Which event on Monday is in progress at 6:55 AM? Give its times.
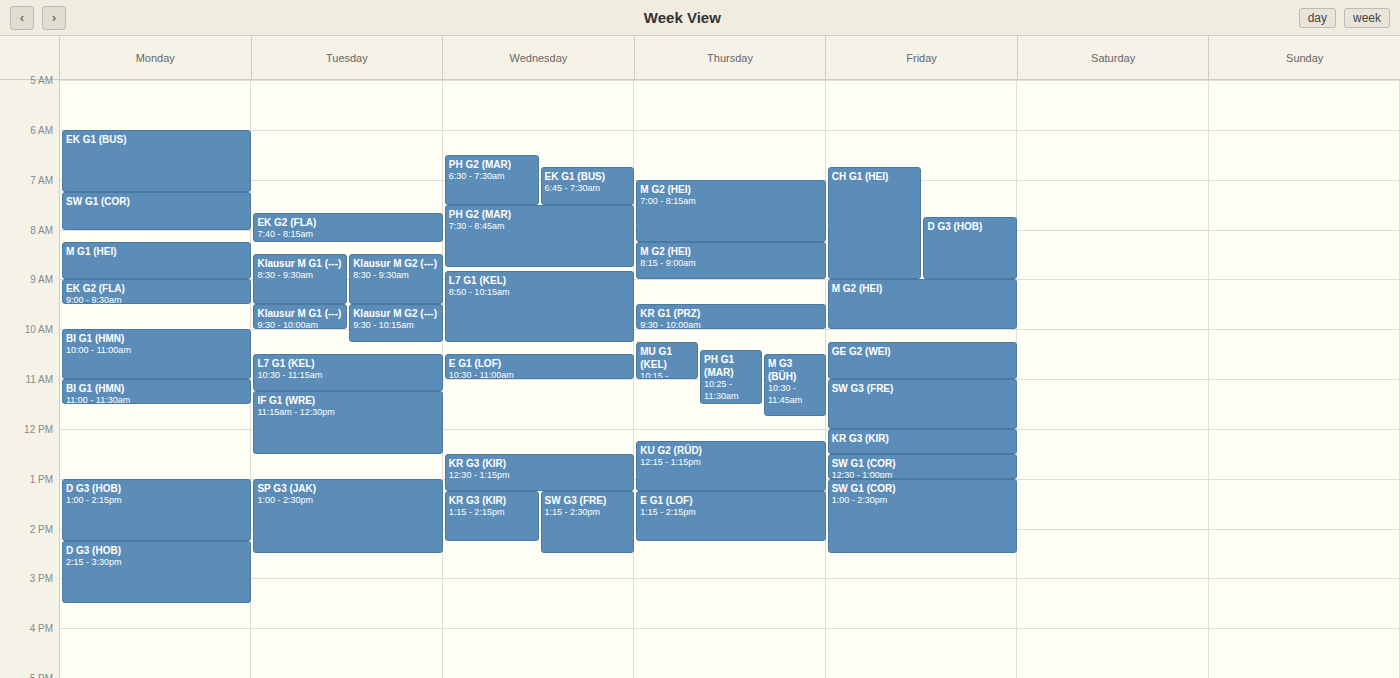
"EK G1 (BUS)", 6:00 AM to 7:15 AM